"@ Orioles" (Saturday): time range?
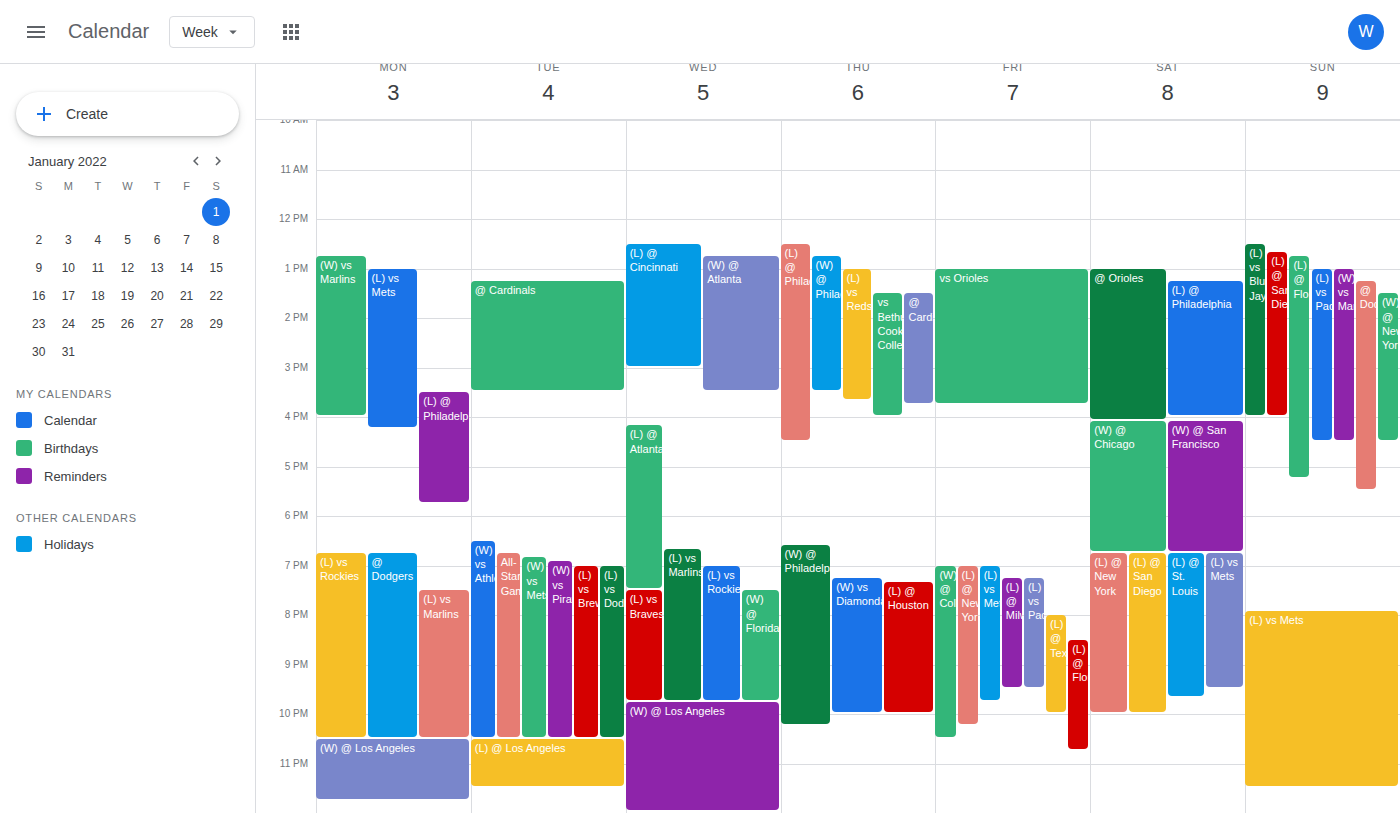
1:00 PM to 4:05 PM